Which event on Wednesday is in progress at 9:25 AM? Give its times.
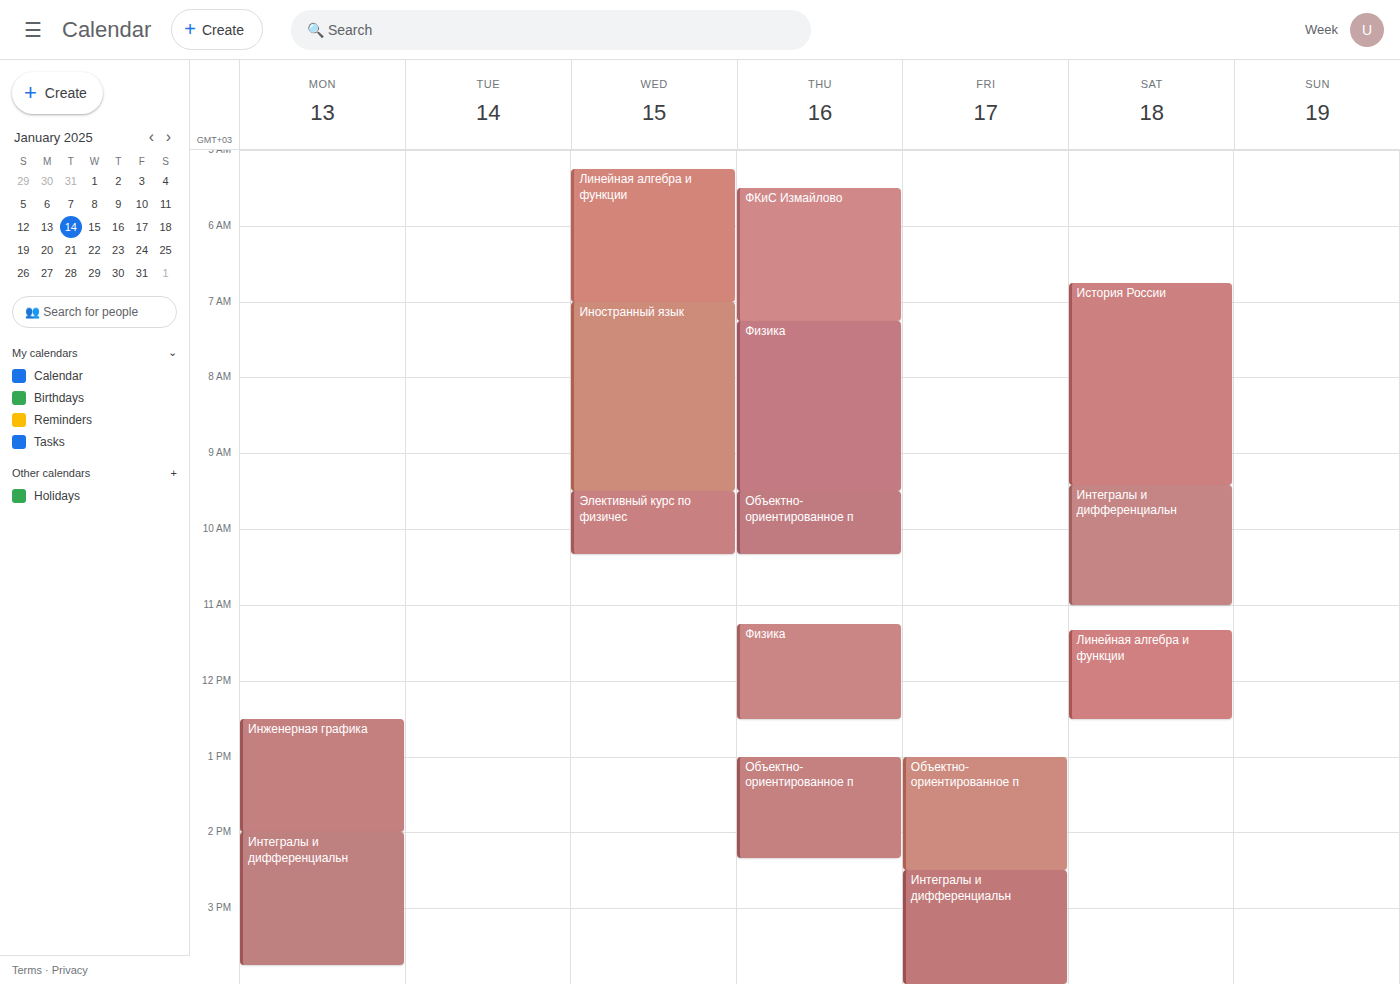
"Иностранный язык", 7:00 AM to 9:30 AM